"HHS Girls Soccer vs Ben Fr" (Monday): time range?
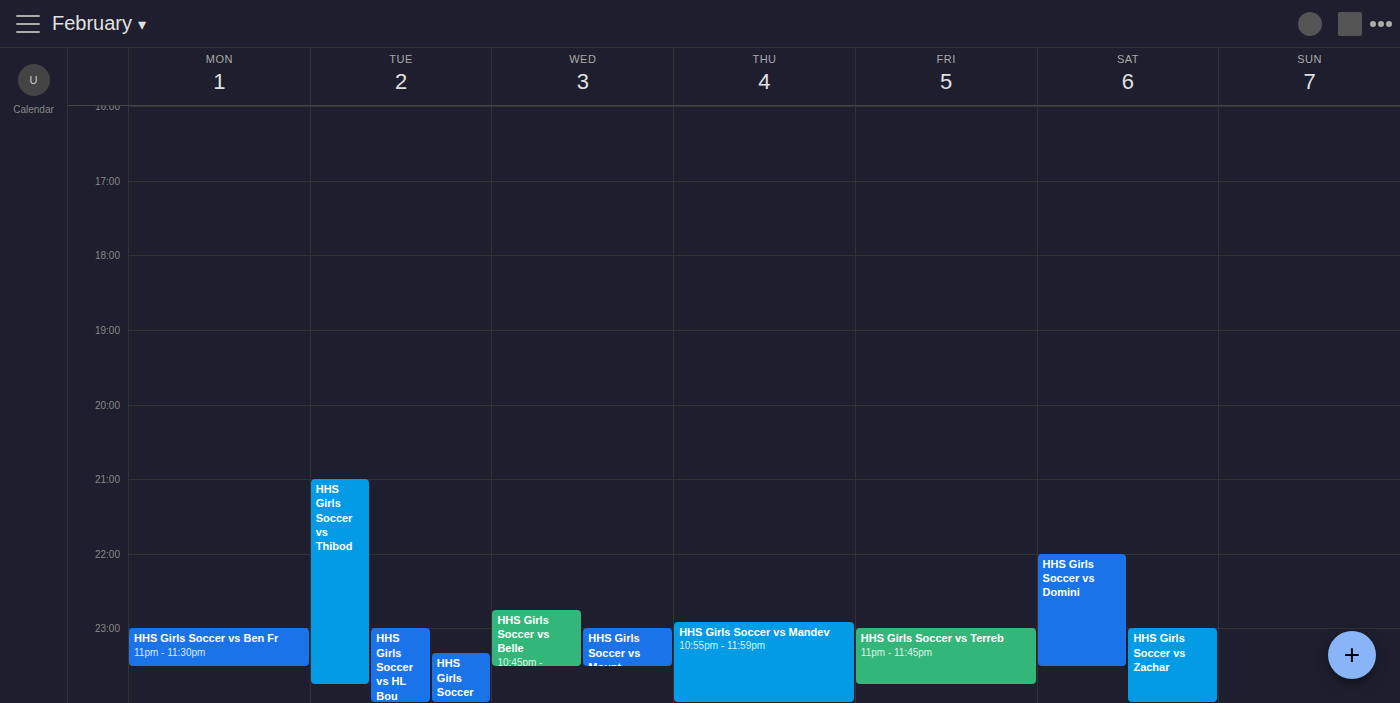
11:00 PM to 11:30 PM